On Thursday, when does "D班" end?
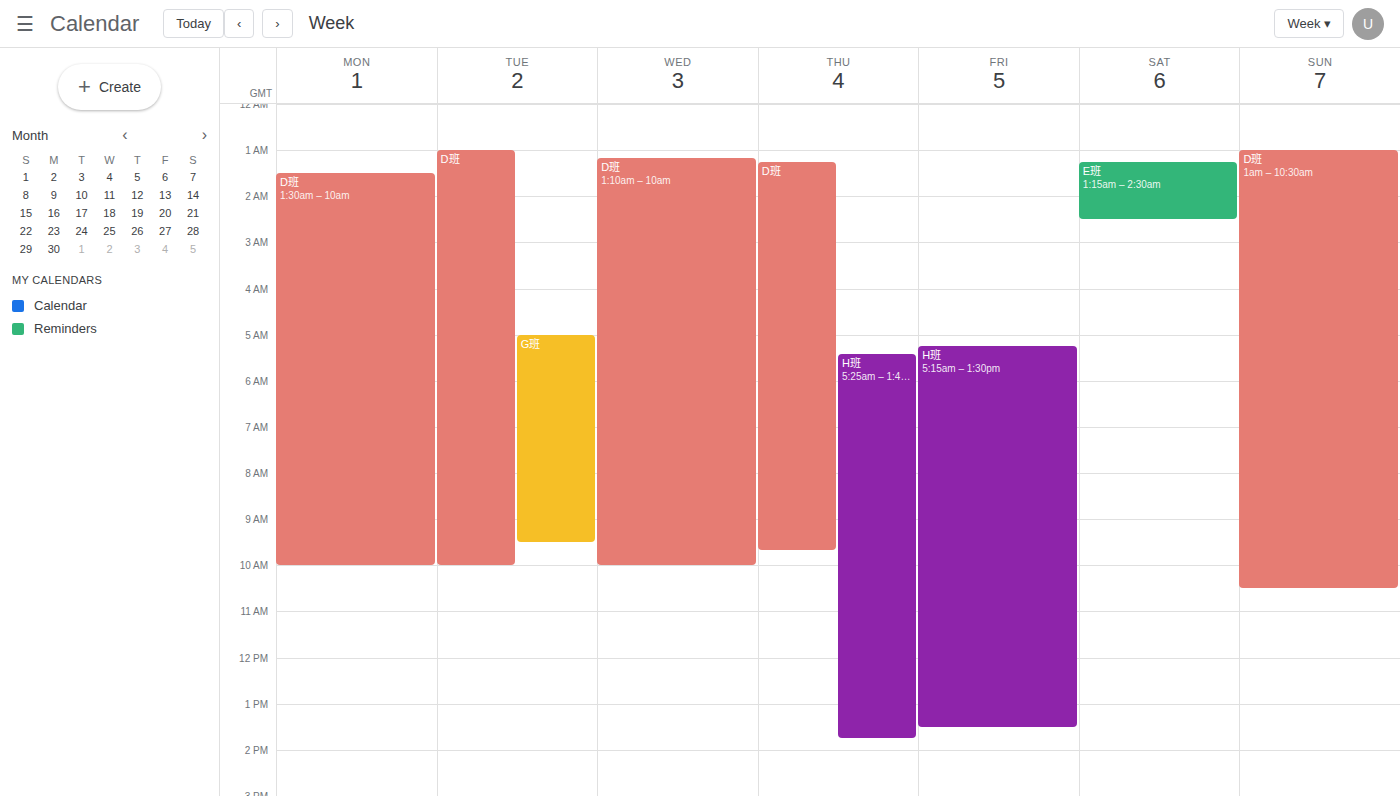
9:40 AM